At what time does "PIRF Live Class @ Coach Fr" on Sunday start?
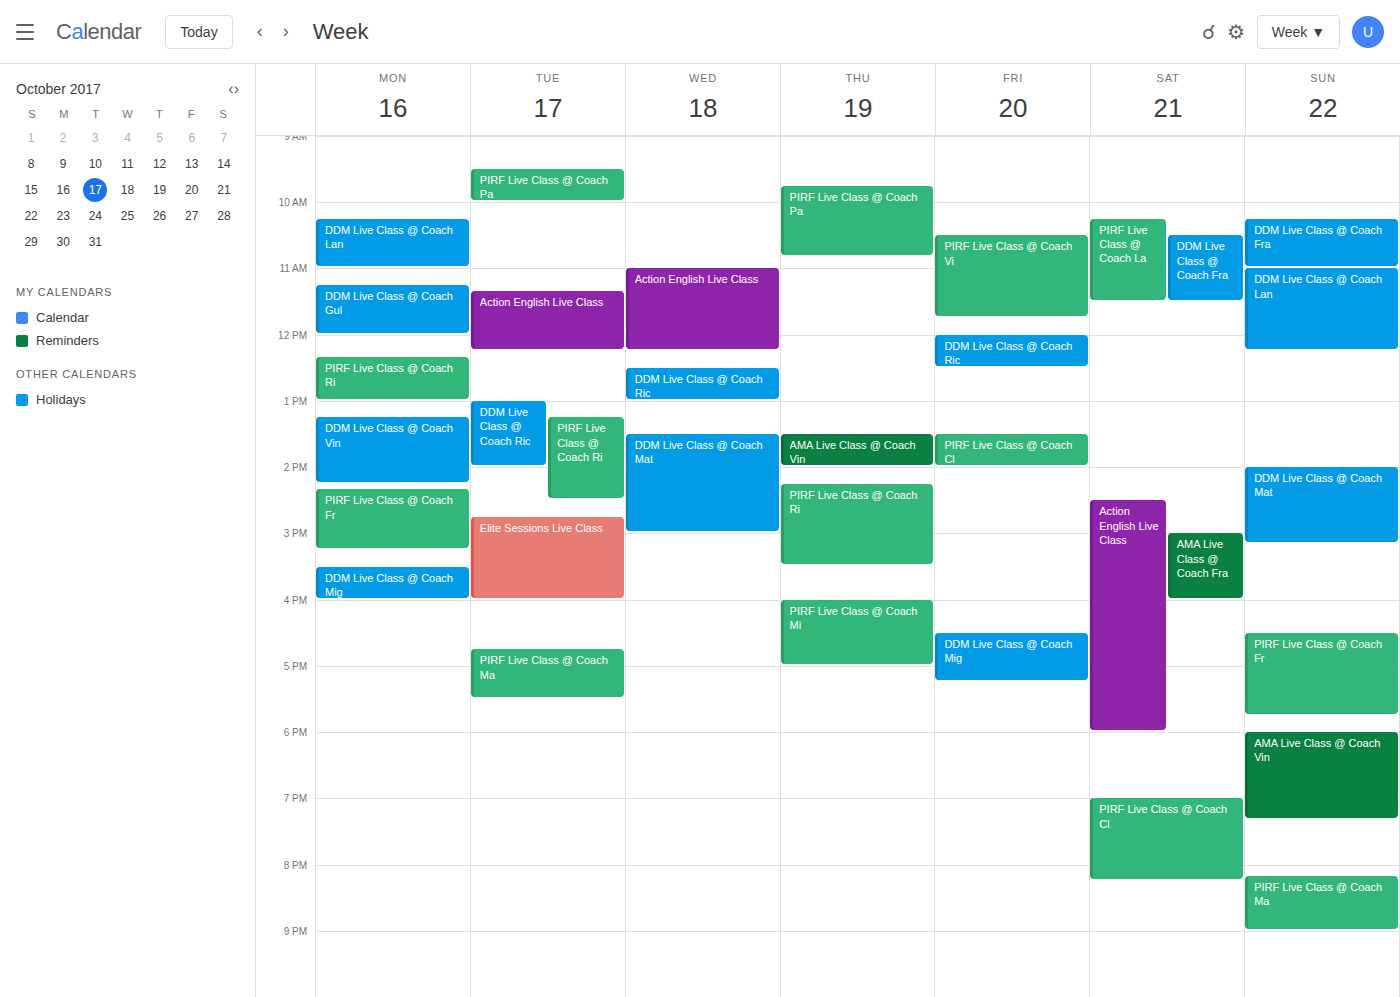
4:30 PM